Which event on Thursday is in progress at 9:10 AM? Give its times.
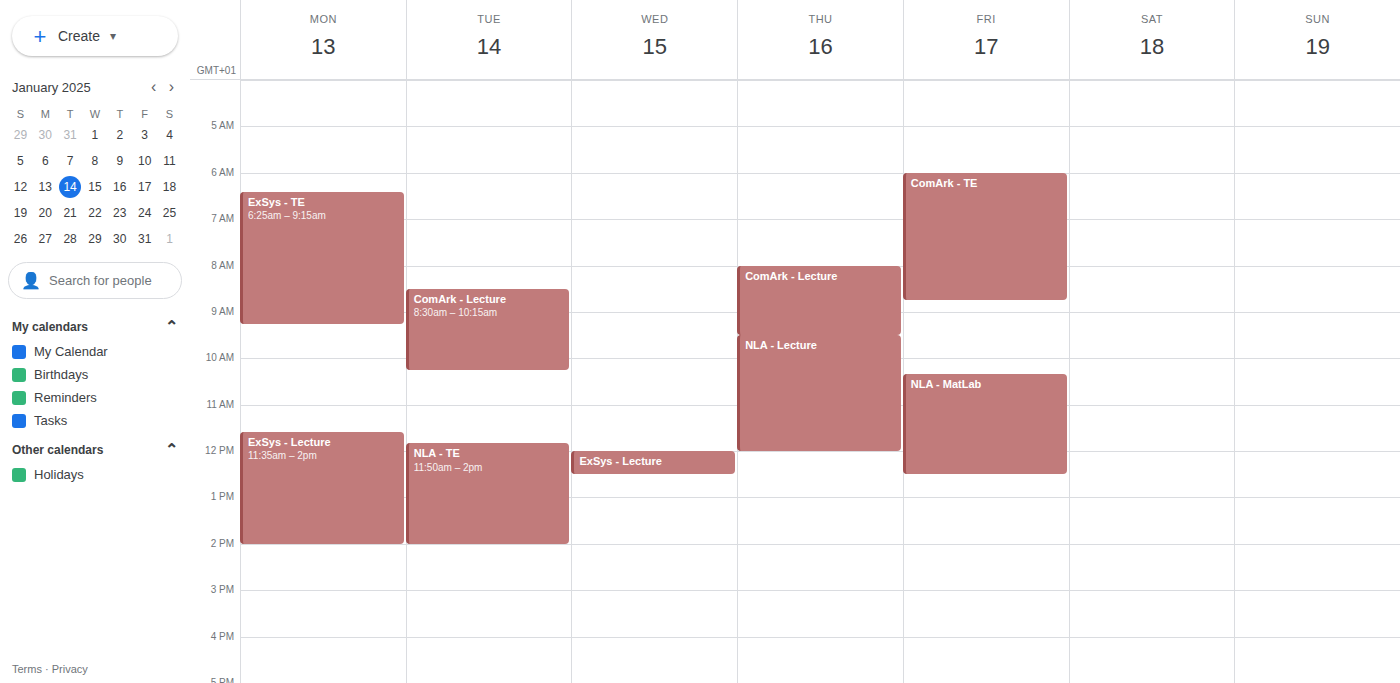
"ComArk - Lecture", 8:00 AM to 9:30 AM